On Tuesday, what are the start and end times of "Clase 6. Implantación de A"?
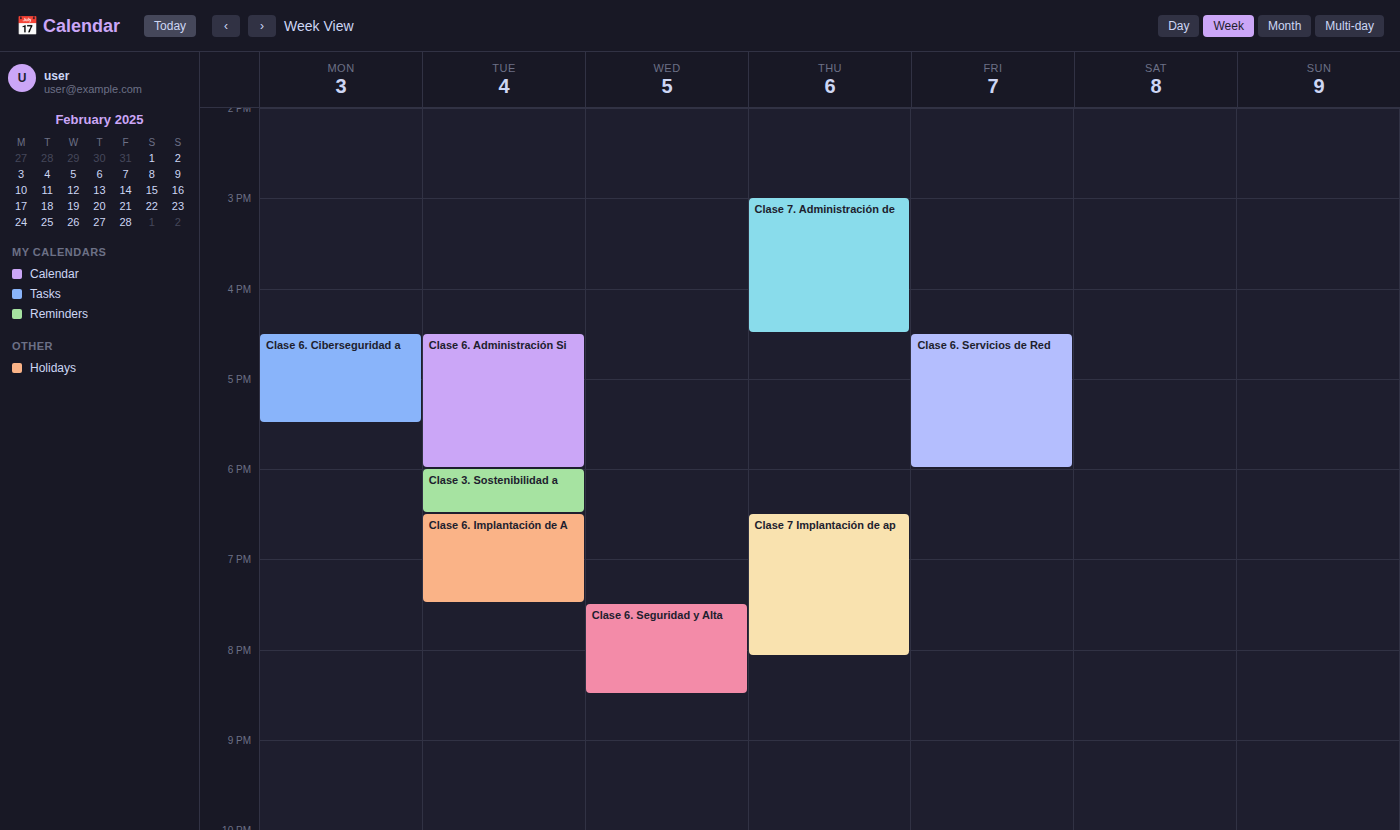
6:30 PM to 7:30 PM